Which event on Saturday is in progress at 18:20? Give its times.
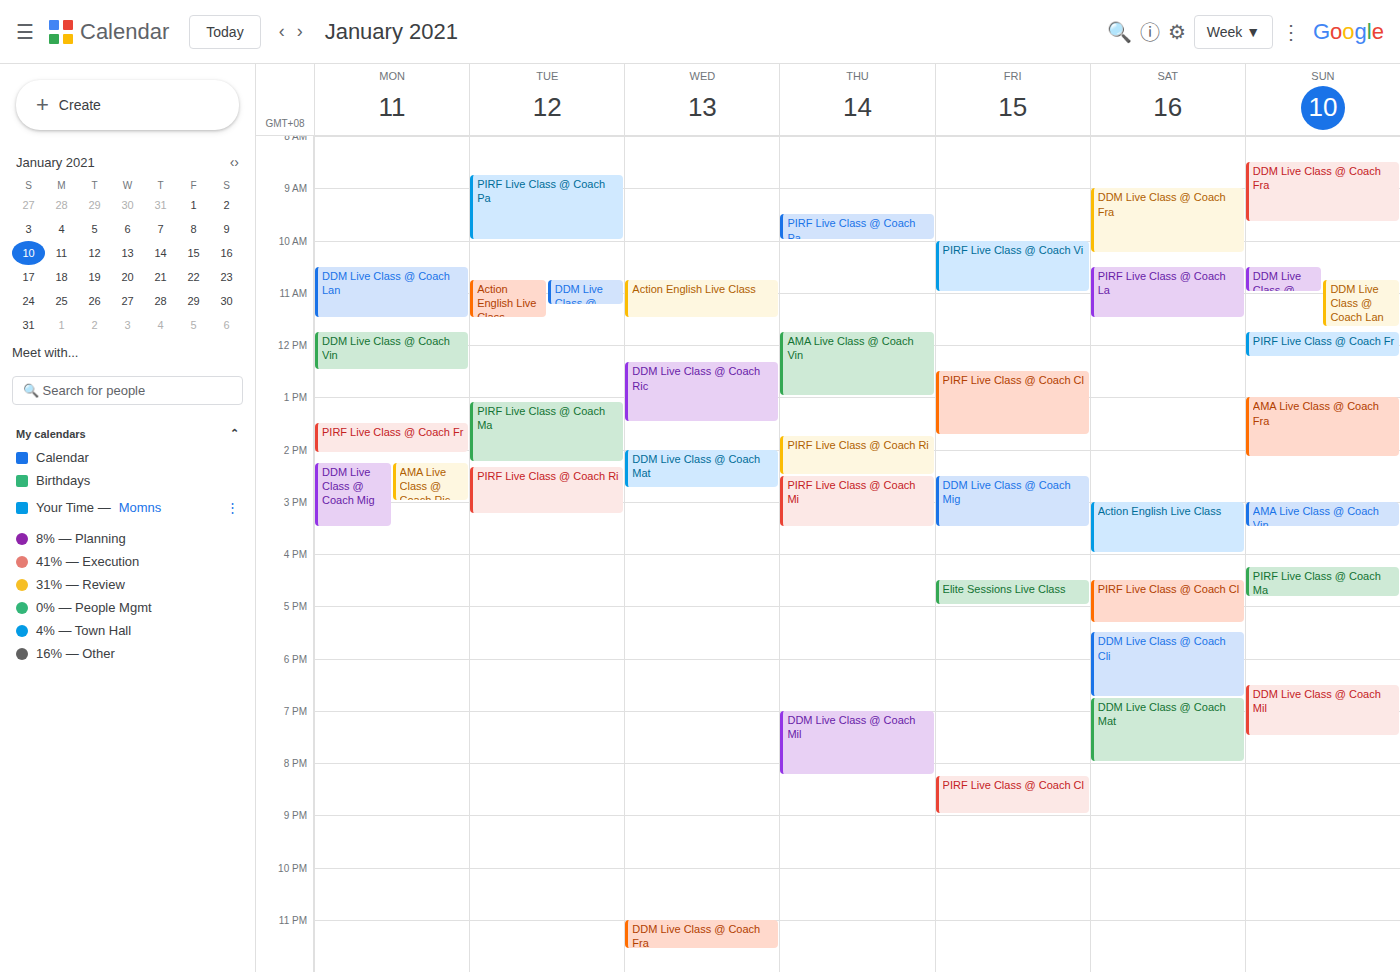
"DDM Live Class @ Coach Cli", 17:30 to 18:45